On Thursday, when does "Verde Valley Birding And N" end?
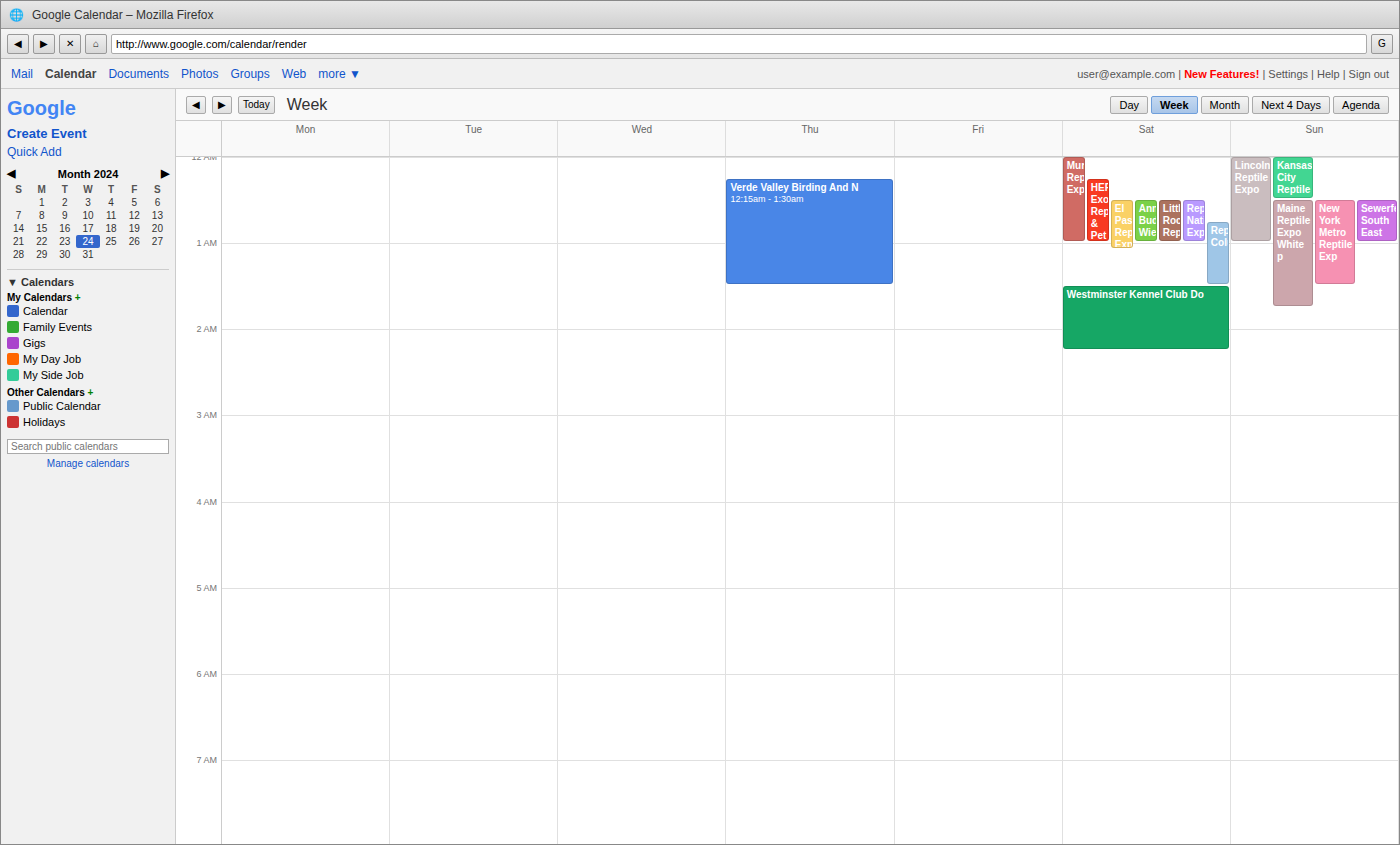
1:30 AM